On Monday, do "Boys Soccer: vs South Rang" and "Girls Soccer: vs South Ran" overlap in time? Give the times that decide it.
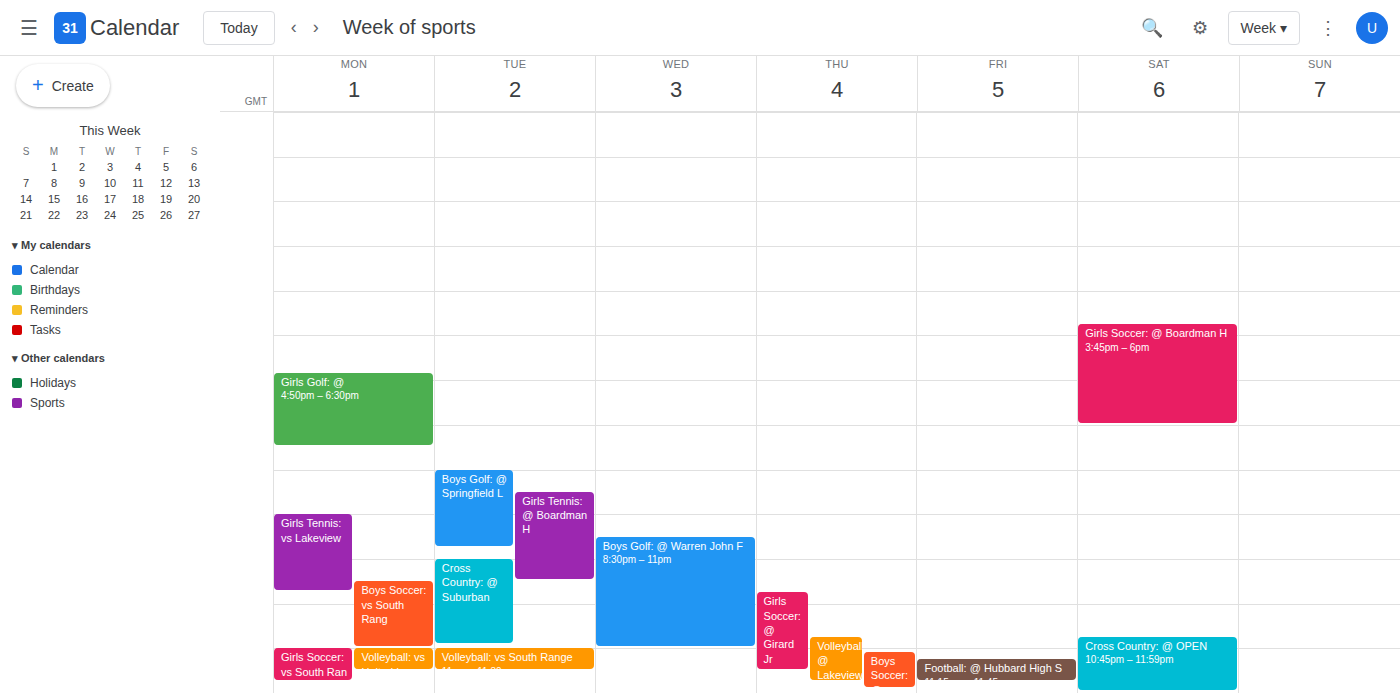
"Boys Soccer: vs South Rang" ends at 11:00 PM, exactly when "Girls Soccer: vs South Ran" starts -- they touch but do not overlap.